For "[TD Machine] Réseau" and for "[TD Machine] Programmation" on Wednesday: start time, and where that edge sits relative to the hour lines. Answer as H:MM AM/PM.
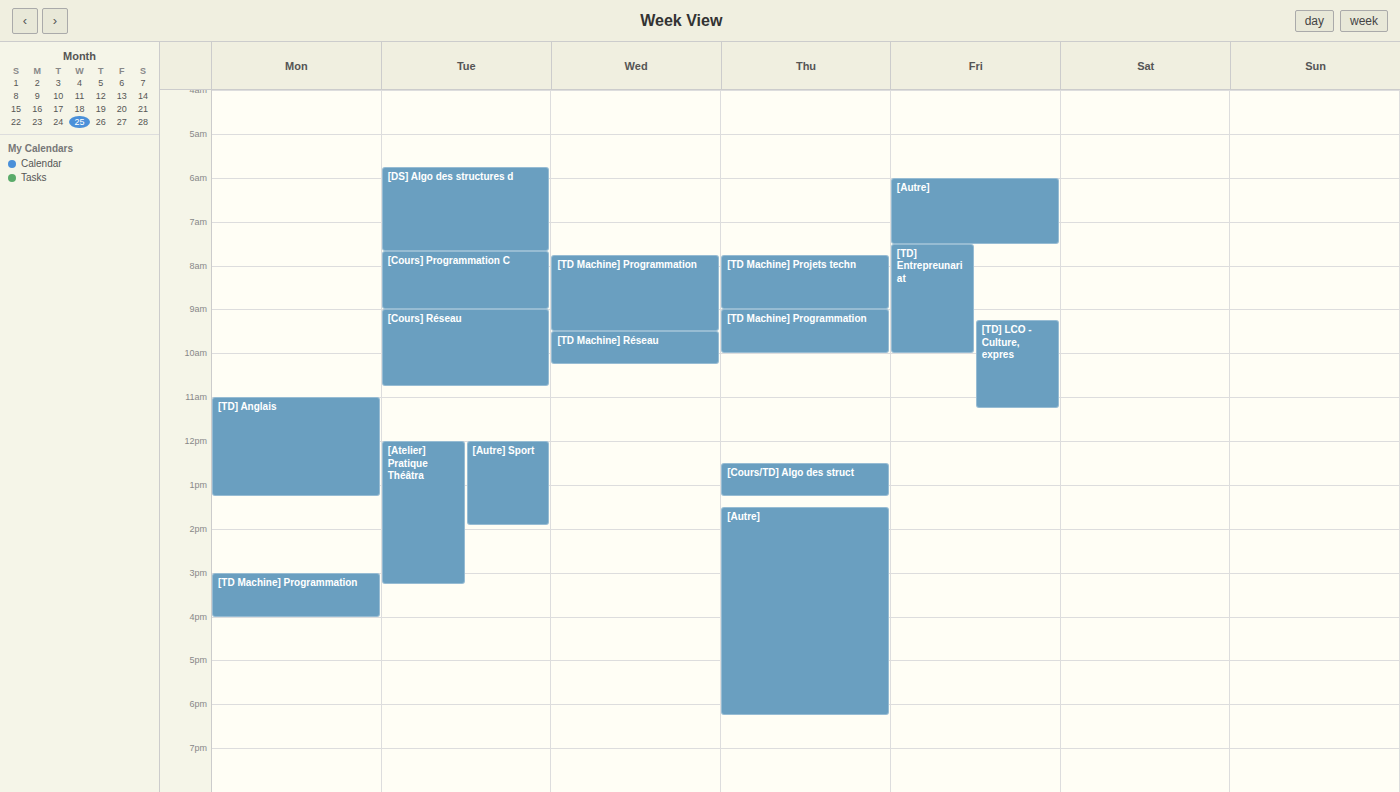
"[TD Machine] Réseau": 9:30 AM, halfway between the 9 AM and 10 AM lines. "[TD Machine] Programmation": 7:45 AM, neither: three quarters of the way from the 7 AM line to the 8 AM line.